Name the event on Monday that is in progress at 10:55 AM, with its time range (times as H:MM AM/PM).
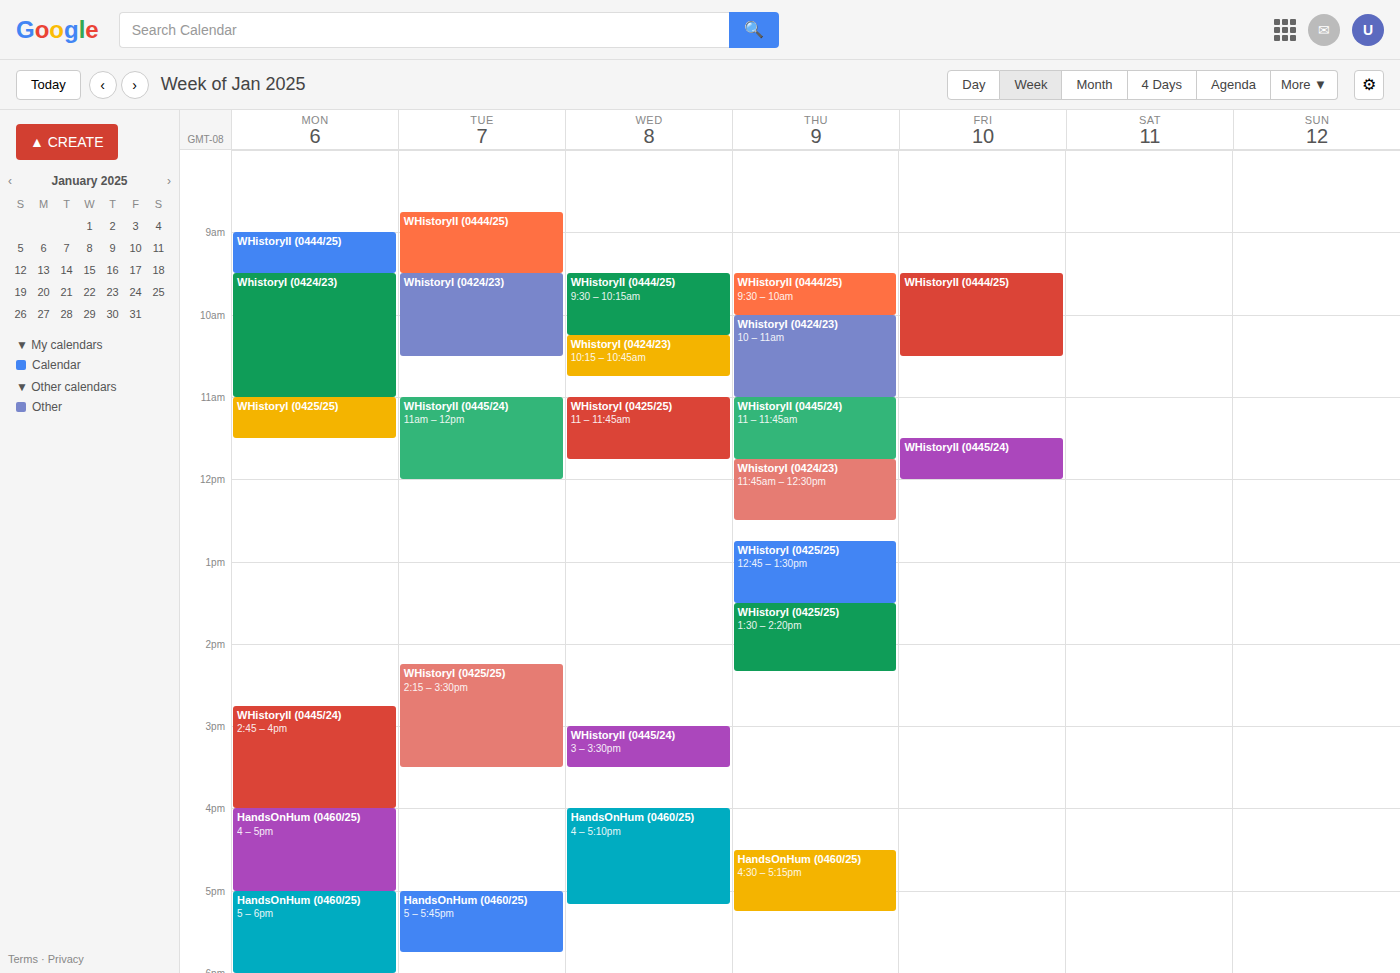
"WhistoryI (0424/23)", 9:30 AM to 11:00 AM